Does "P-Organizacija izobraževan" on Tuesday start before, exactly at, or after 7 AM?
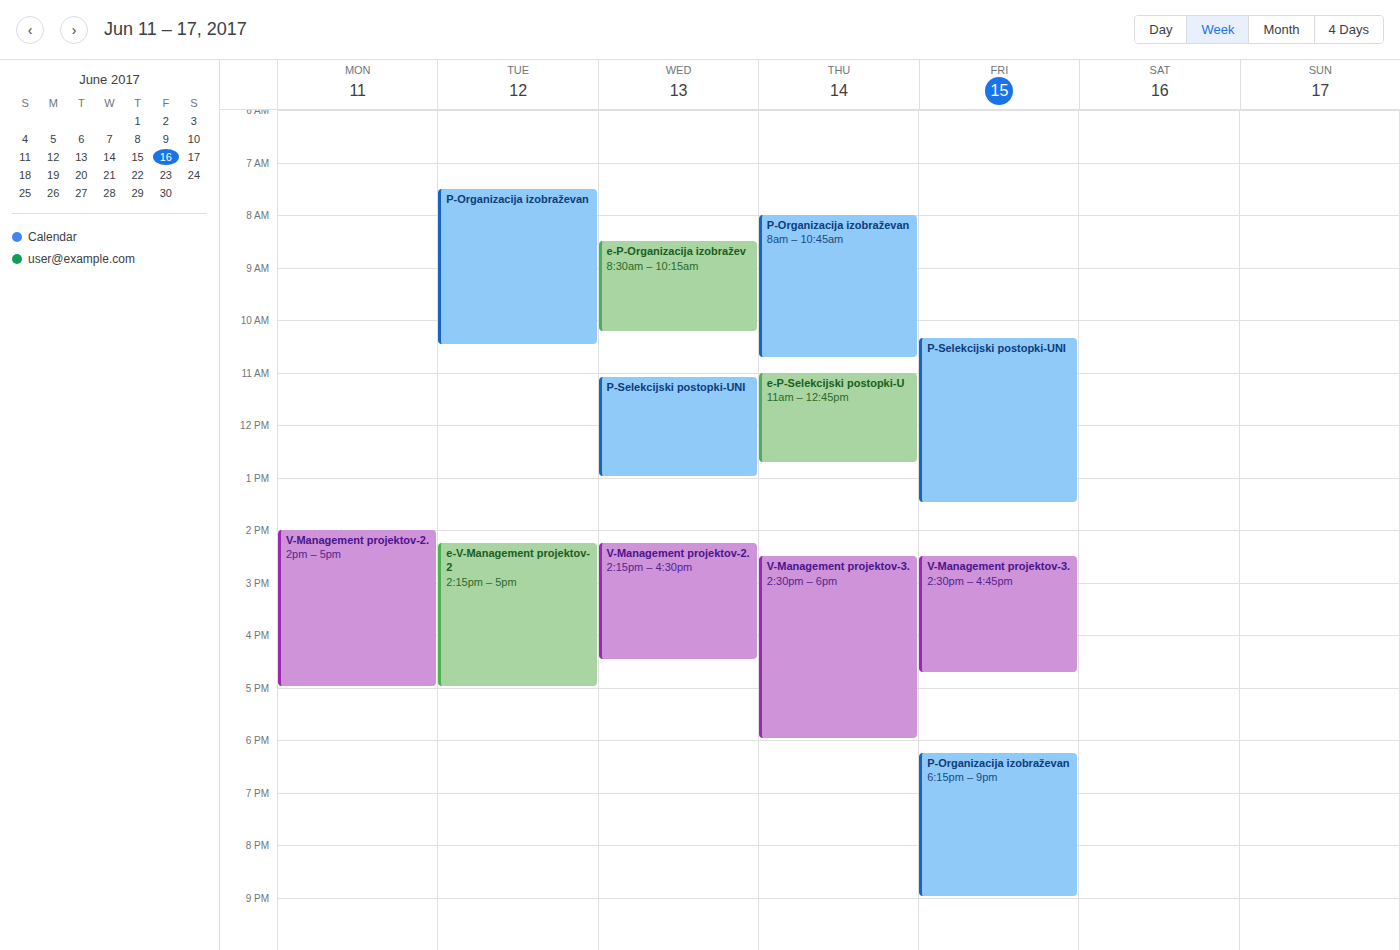
7:30 AM -- after 7 AM, 30 minutes below the 7 AM line.